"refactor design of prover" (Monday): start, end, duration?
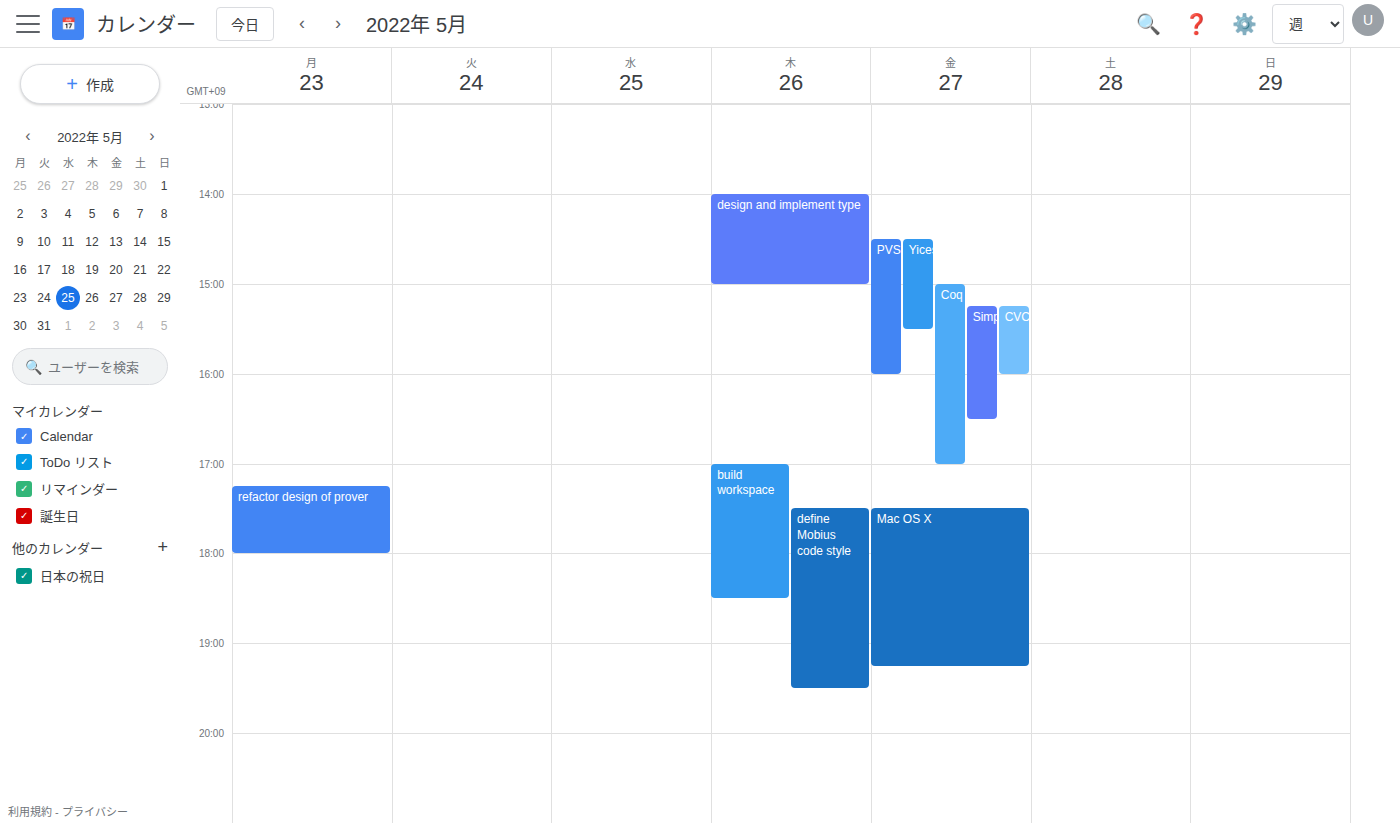
5:15 PM to 6:00 PM, 45 minutes